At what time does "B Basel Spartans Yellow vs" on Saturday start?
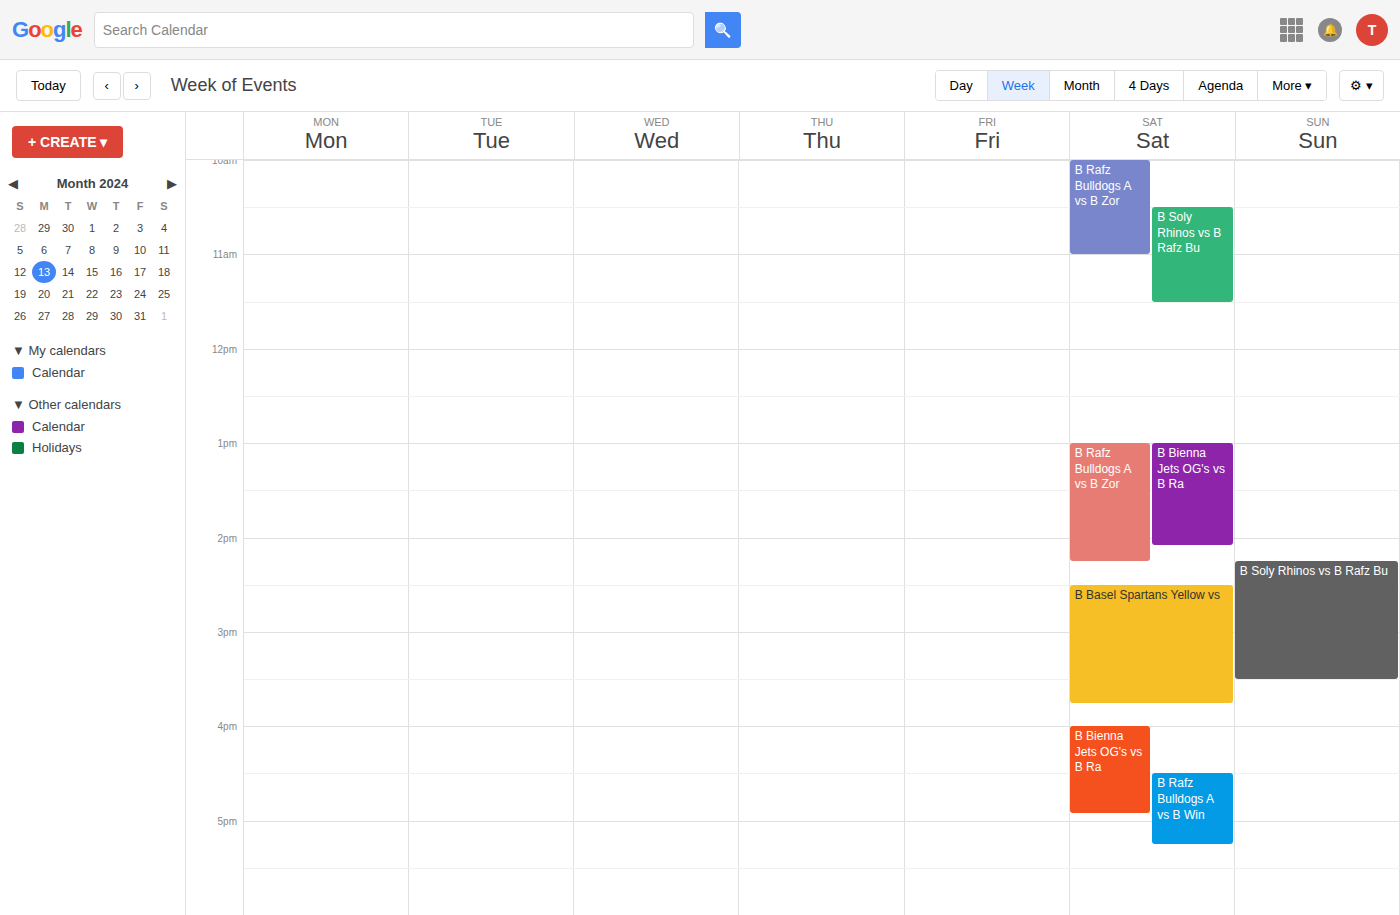
2:30 PM